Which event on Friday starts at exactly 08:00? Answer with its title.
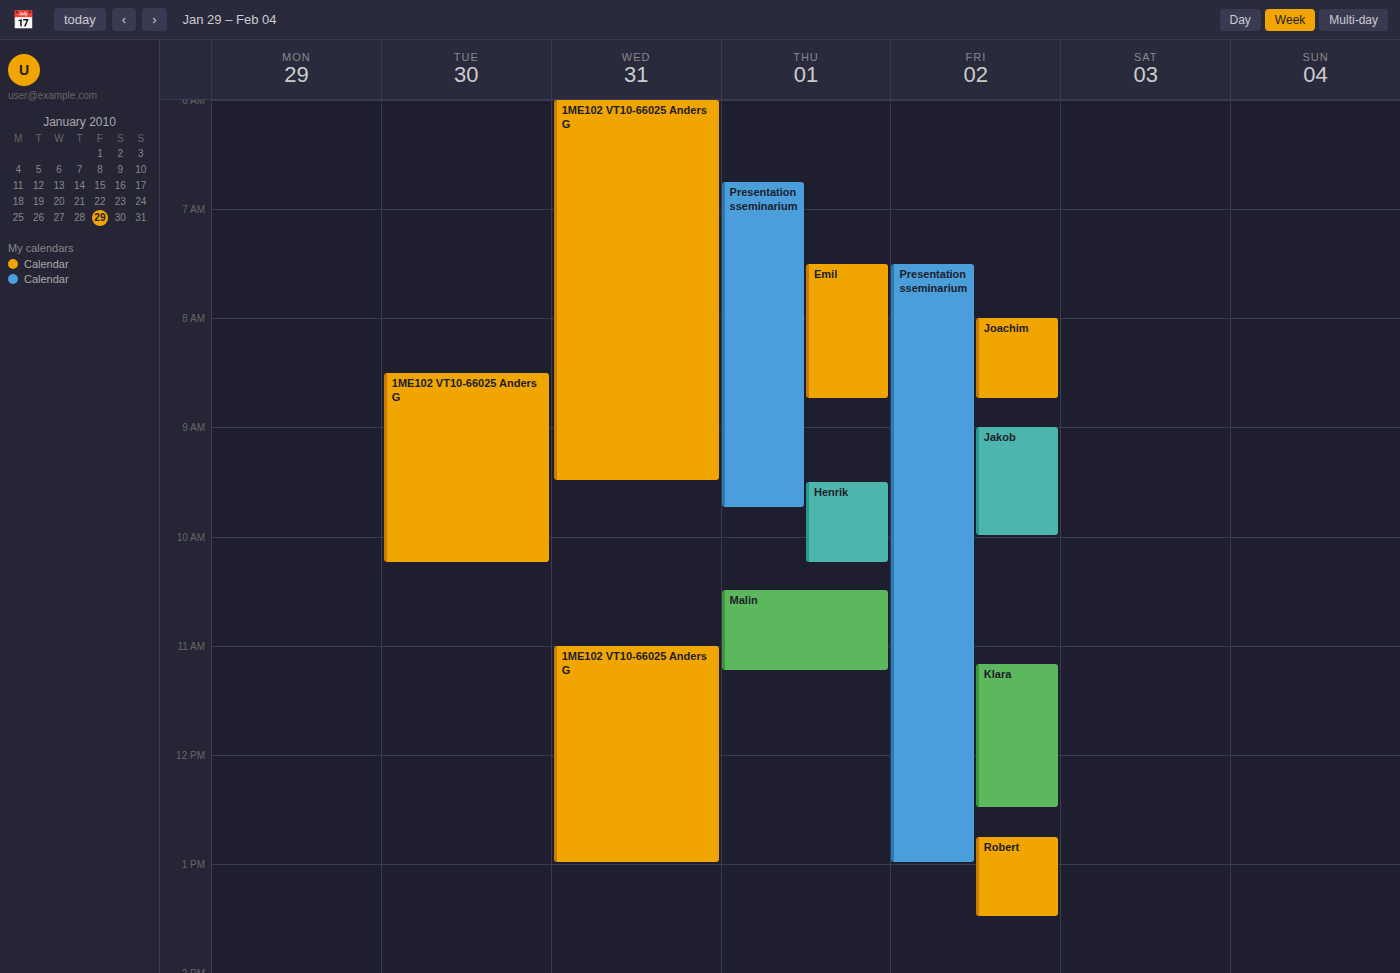
"Joachim"